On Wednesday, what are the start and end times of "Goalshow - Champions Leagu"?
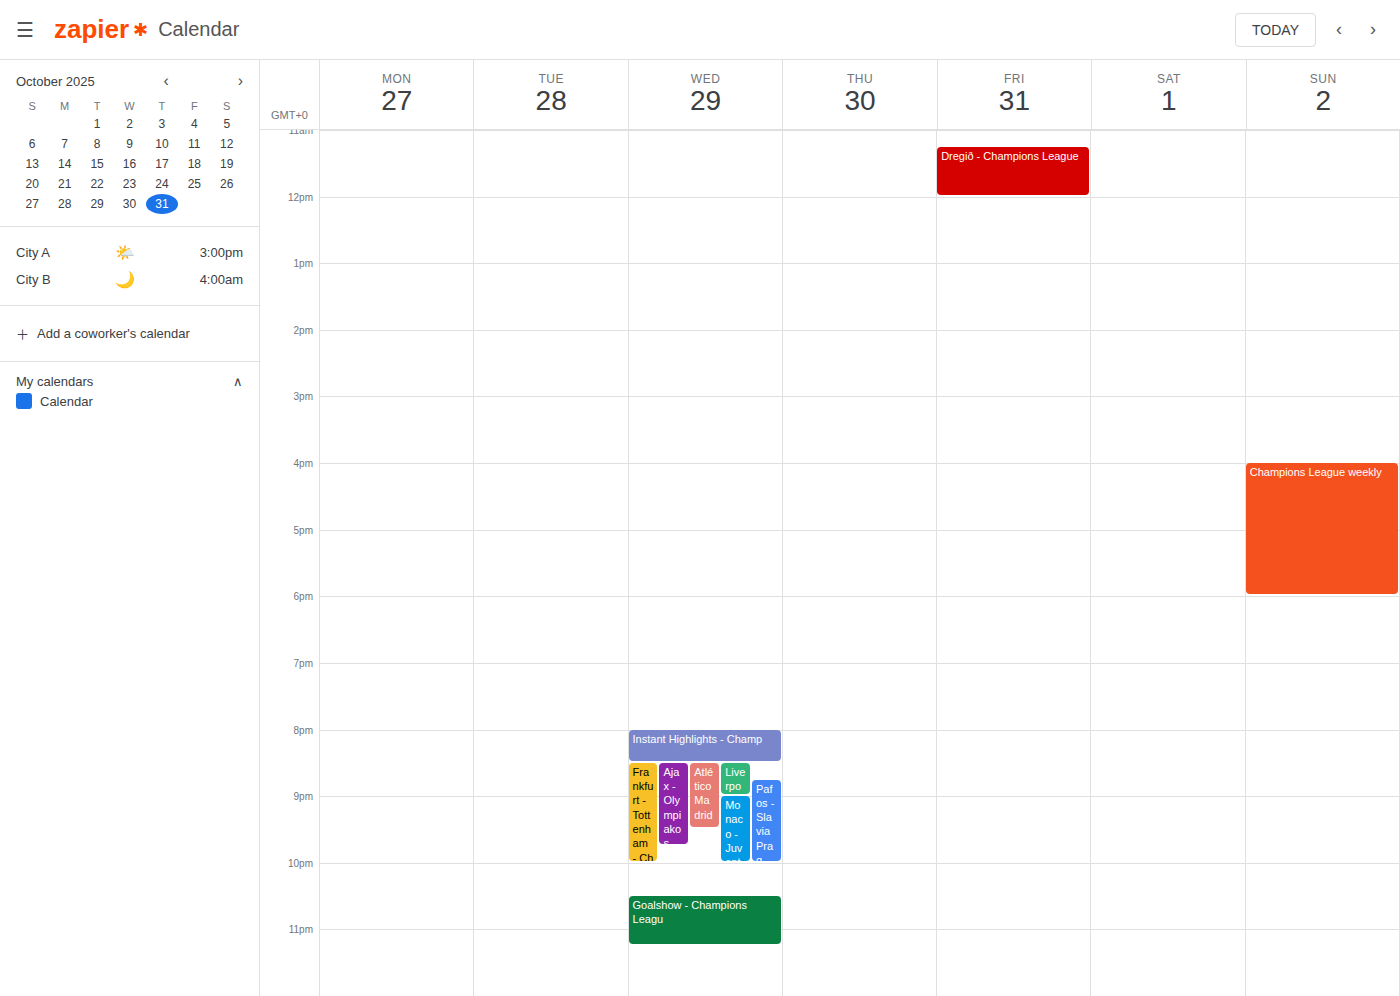
10:30 PM to 11:15 PM